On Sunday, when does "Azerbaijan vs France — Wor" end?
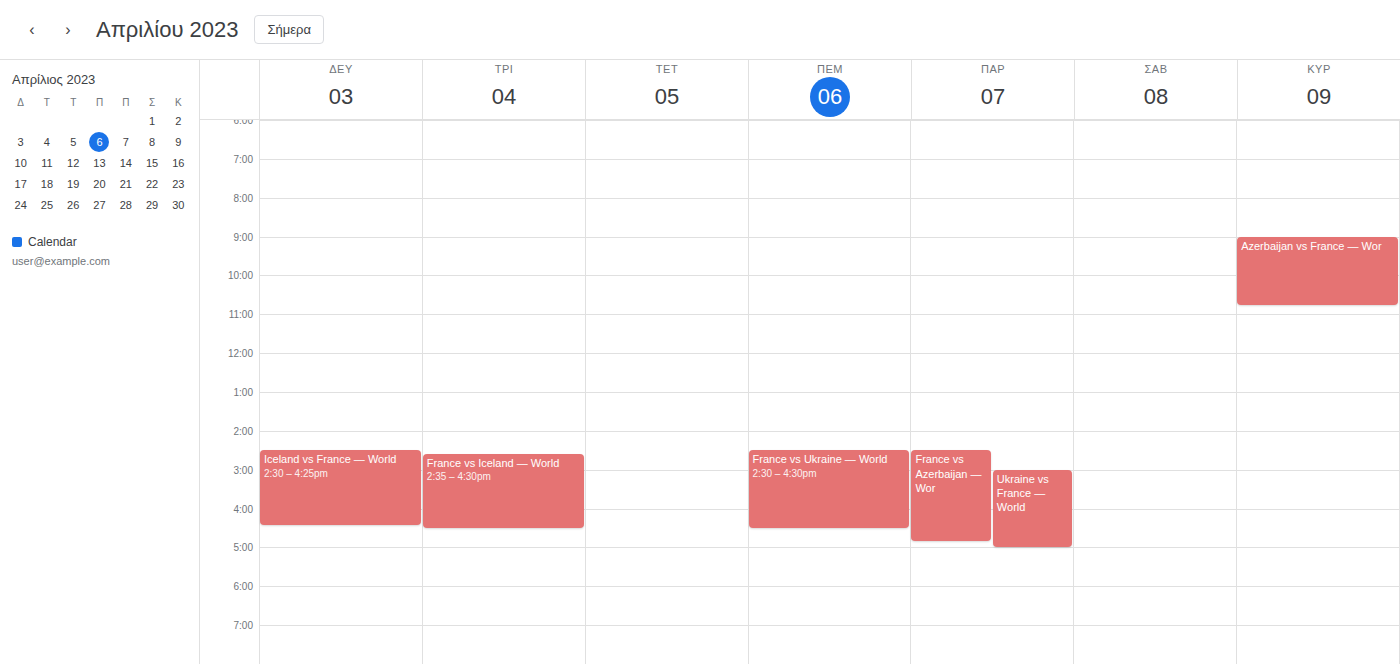
10:45 AM